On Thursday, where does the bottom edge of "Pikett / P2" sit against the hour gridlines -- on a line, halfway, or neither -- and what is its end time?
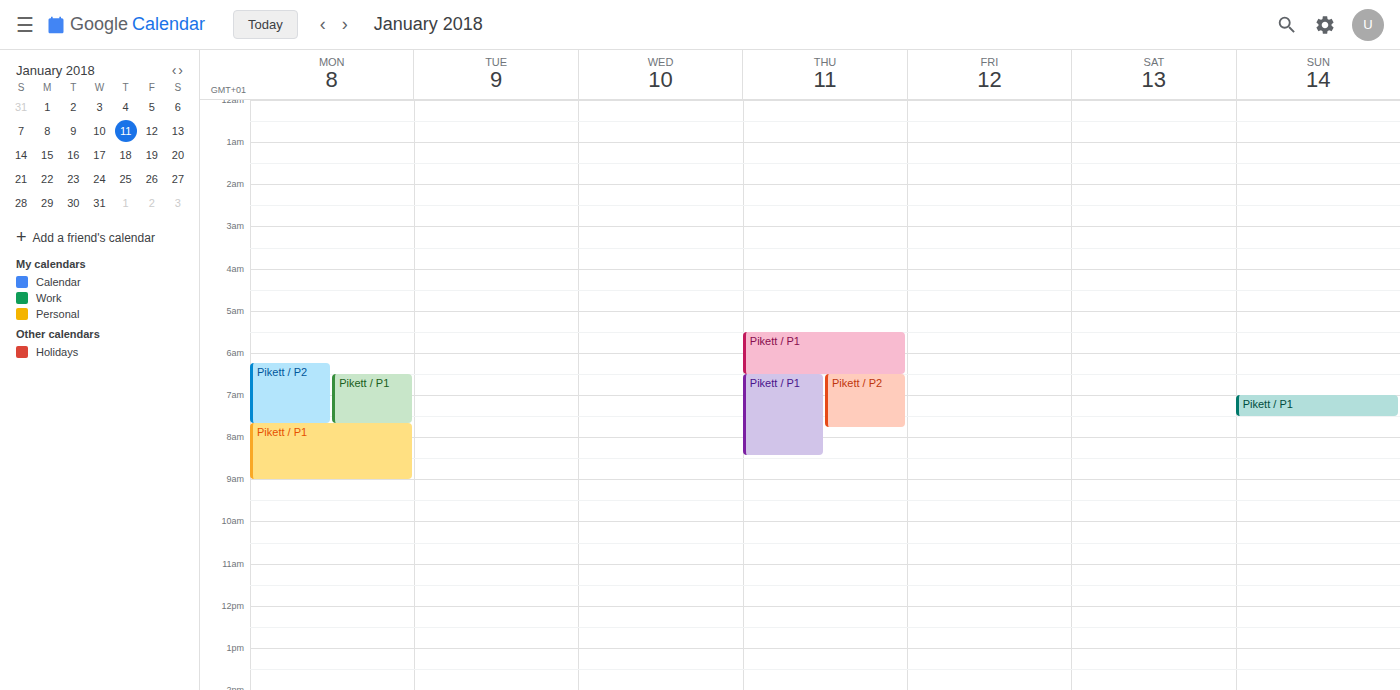
7:45 AM -- neither: three quarters of the way from the 7 AM line to the 8 AM line.